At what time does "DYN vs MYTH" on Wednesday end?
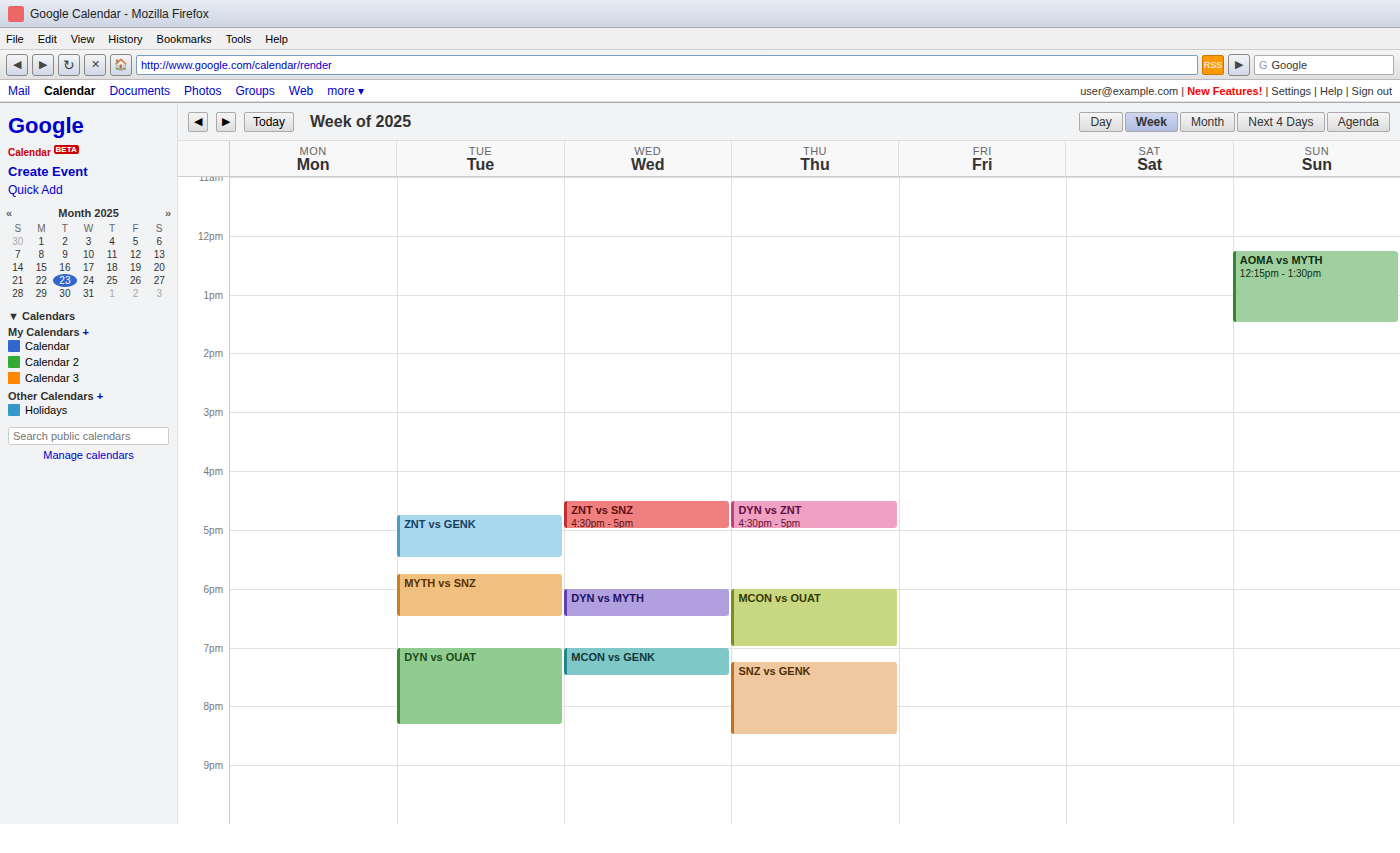
6:30 PM